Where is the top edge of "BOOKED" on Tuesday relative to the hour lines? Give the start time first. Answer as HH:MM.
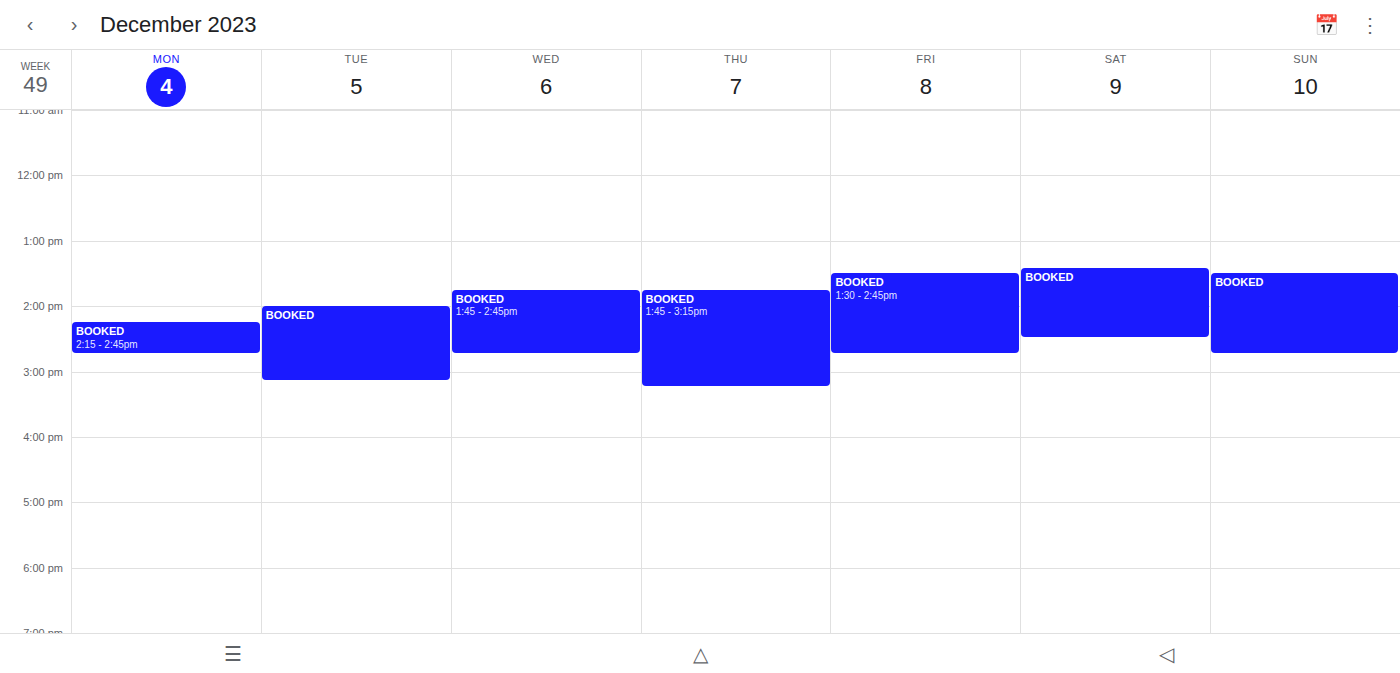
14:00 -- exactly on the 14:00 line.